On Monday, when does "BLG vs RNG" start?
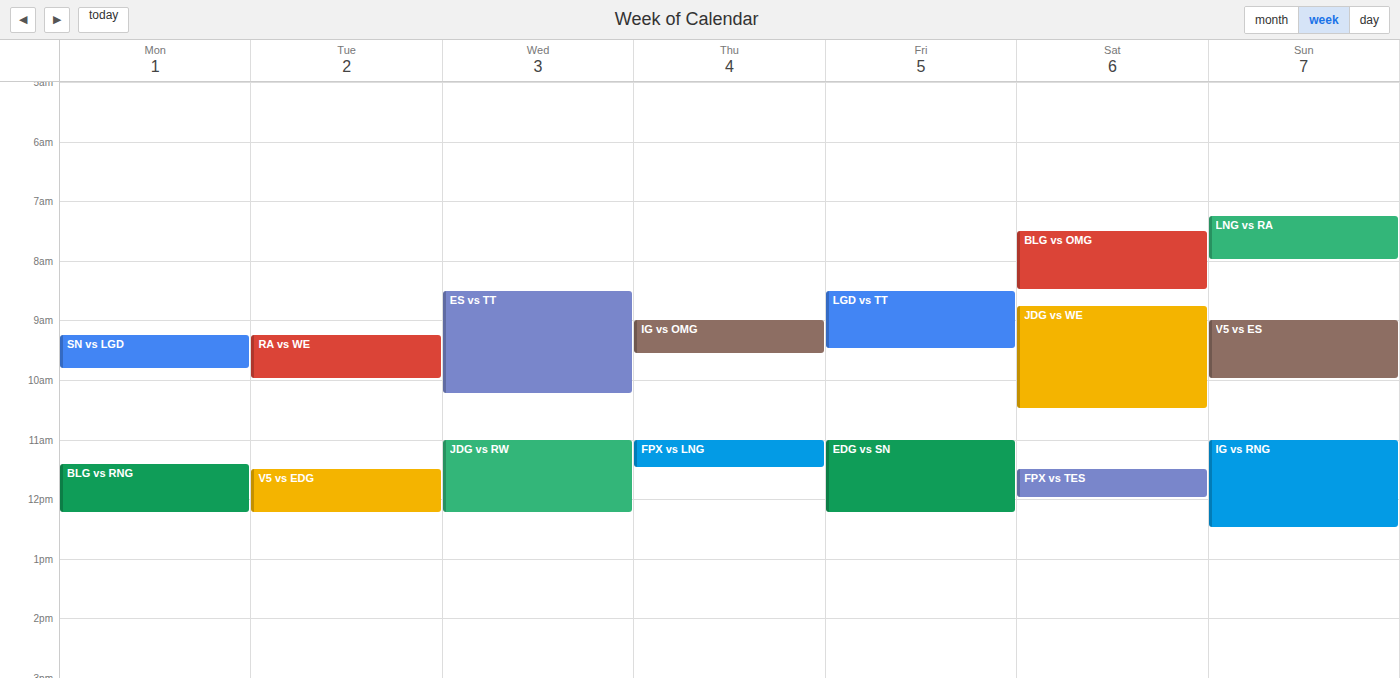
11:25 AM